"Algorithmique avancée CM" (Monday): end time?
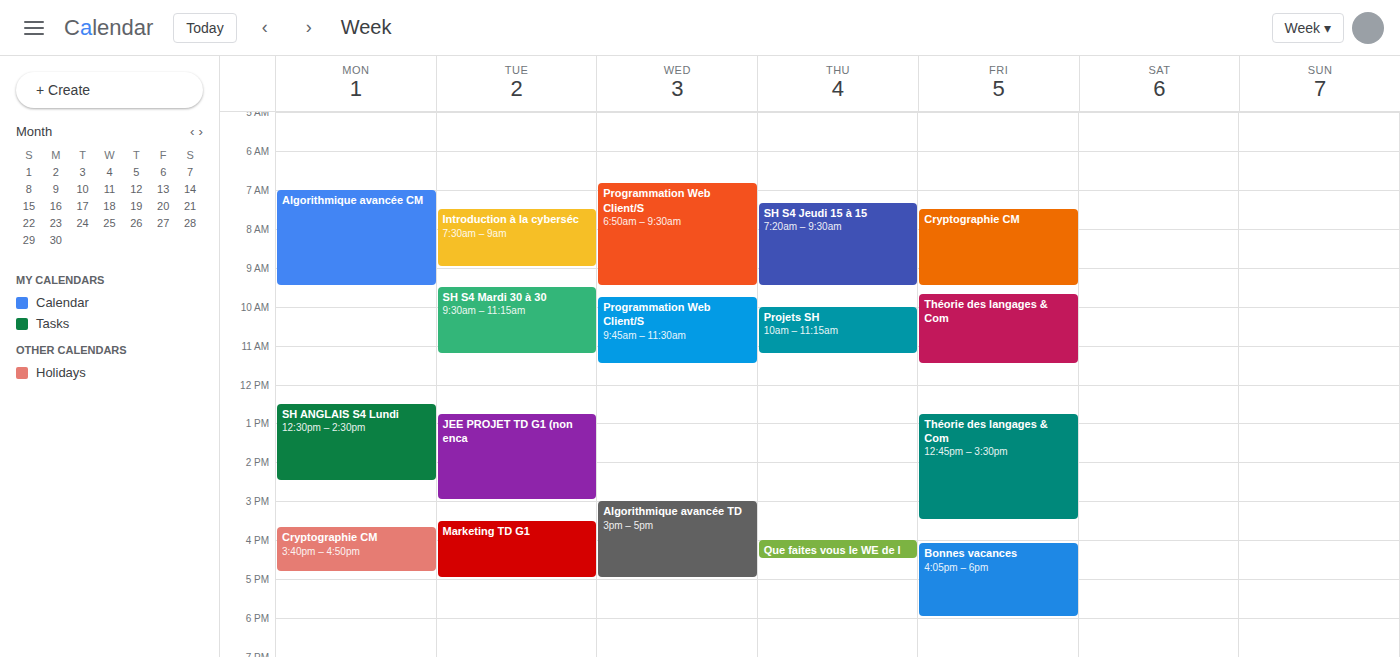
09:30